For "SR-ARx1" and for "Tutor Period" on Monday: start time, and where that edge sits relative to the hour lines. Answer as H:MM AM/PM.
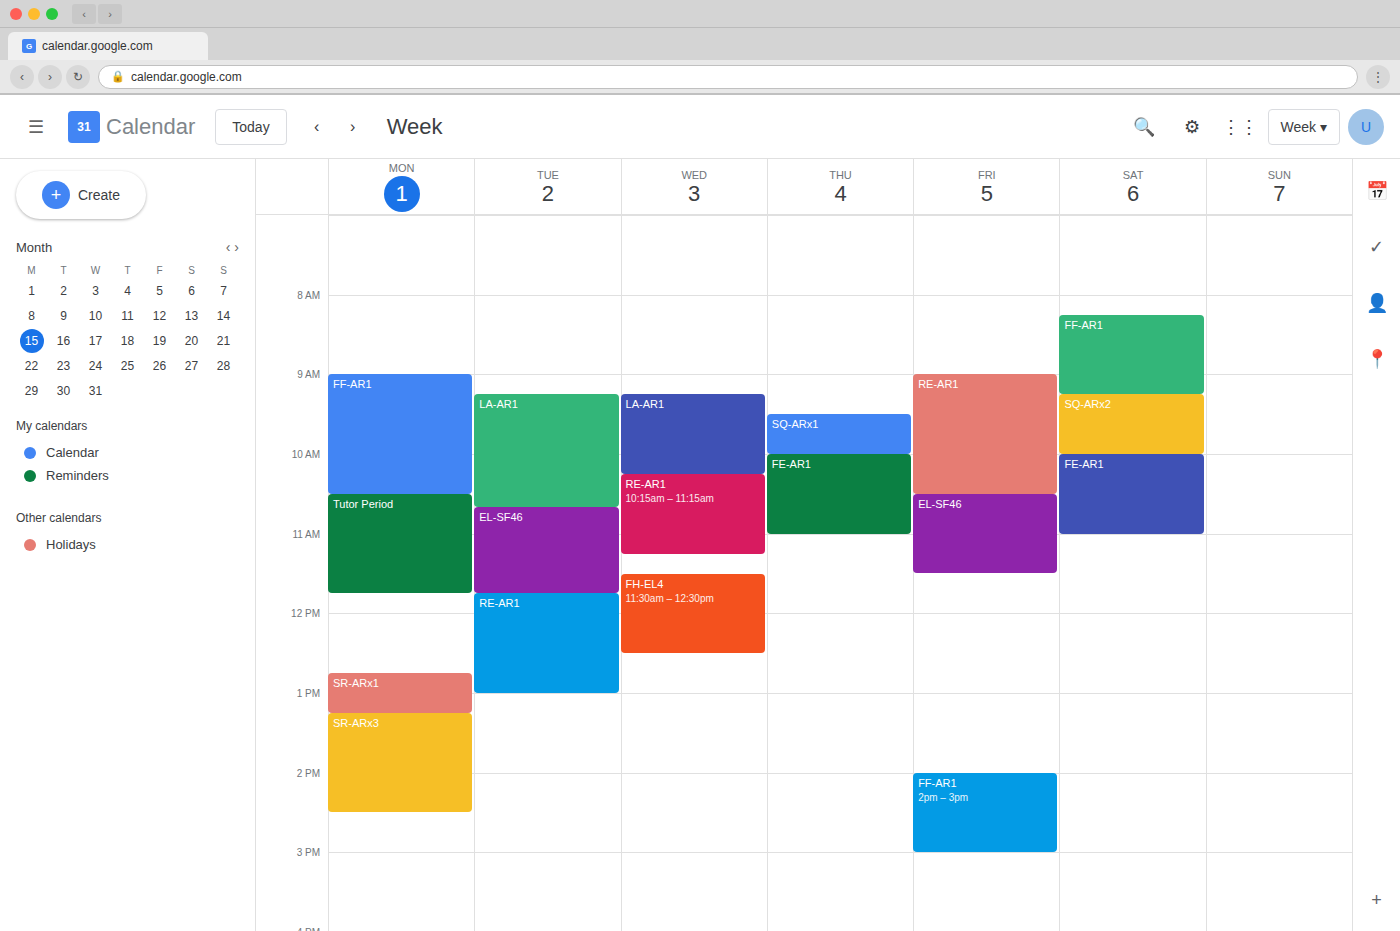
"SR-ARx1": 12:45 PM, neither: three quarters of the way from the 12 PM line to the 1 PM line. "Tutor Period": 10:30 AM, halfway between the 10 AM and 11 AM lines.